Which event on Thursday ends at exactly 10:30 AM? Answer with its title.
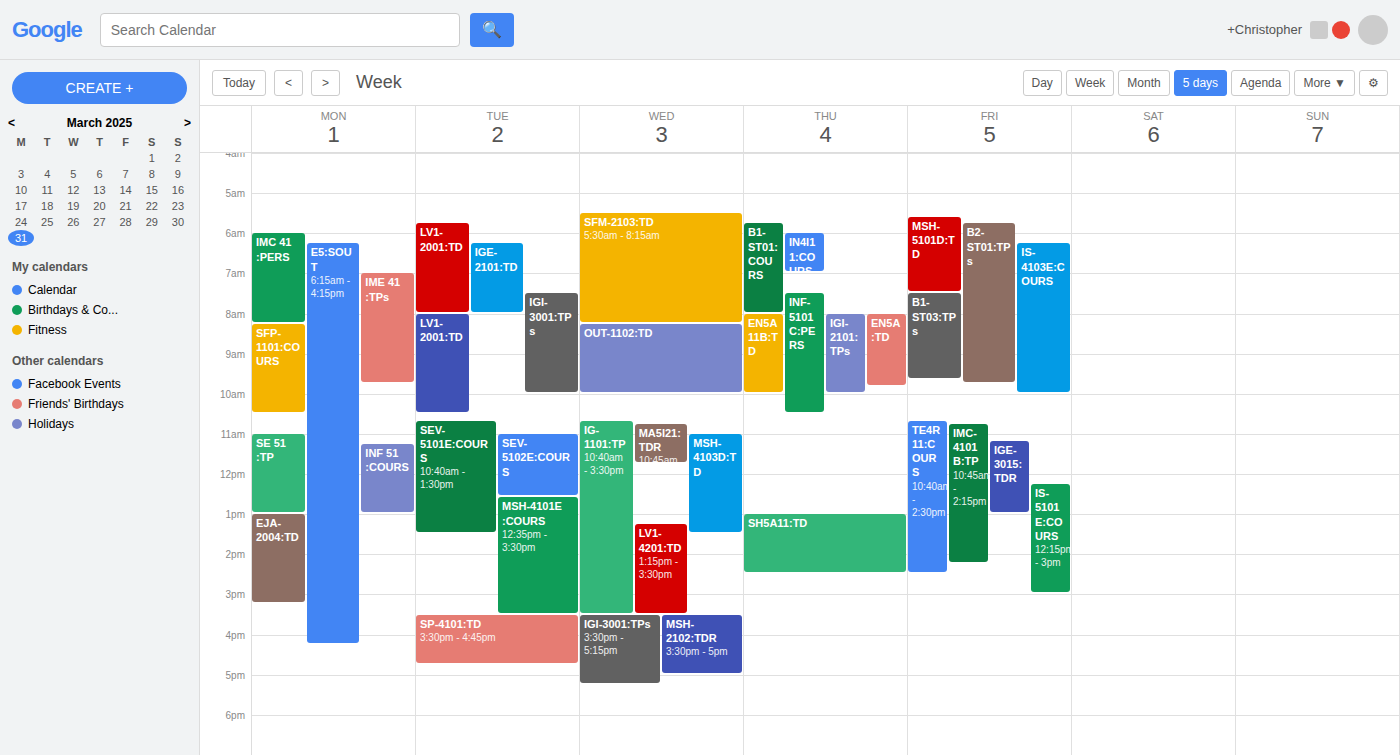
"INF-5101C:PERS"